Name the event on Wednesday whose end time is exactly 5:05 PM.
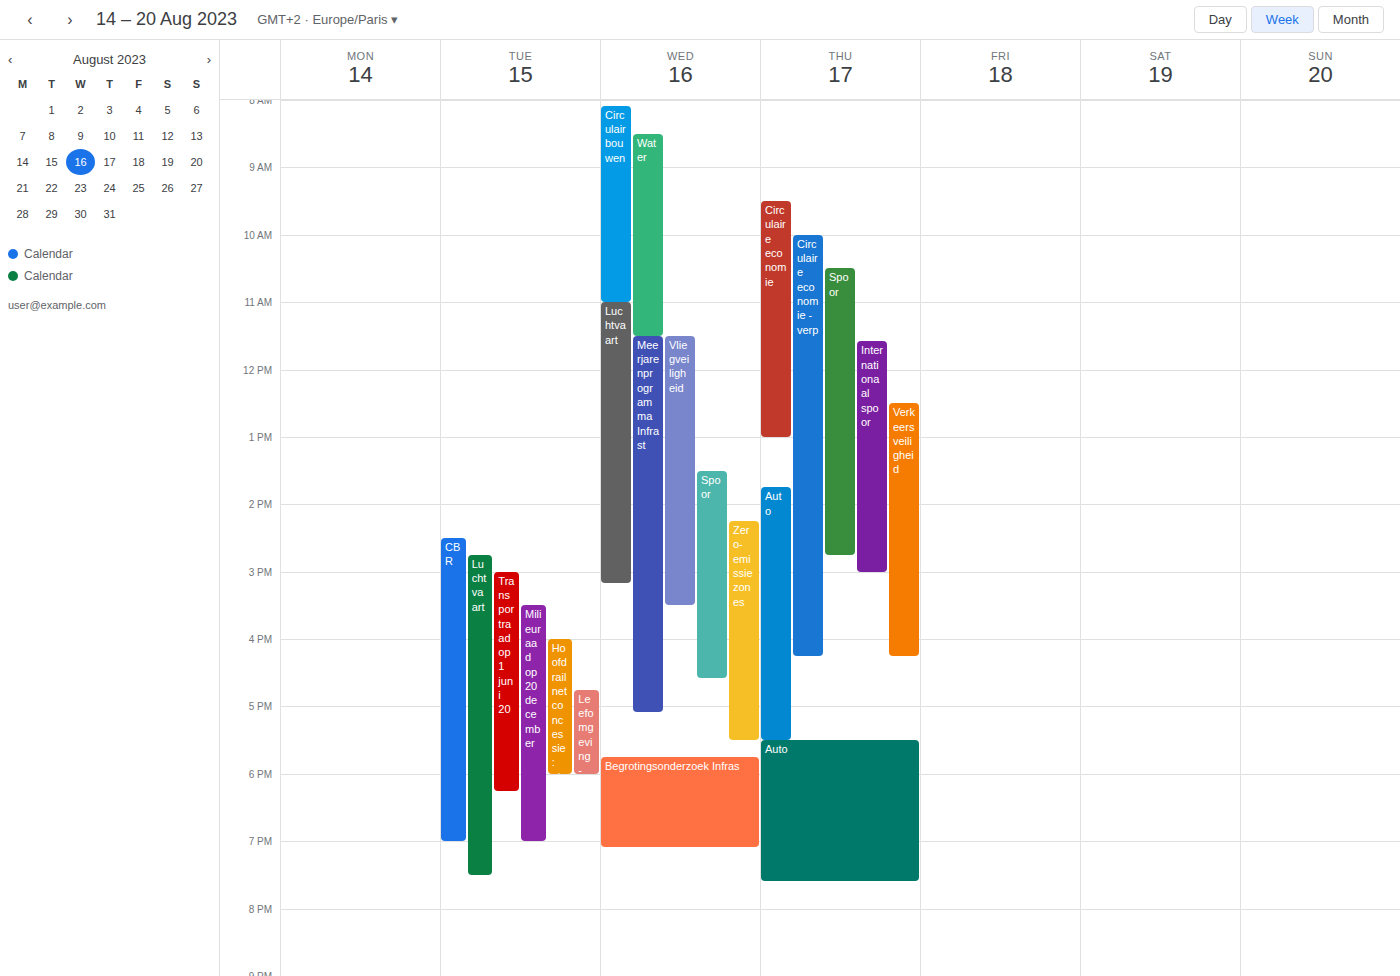
"Meerjarenprogramma Infrast"